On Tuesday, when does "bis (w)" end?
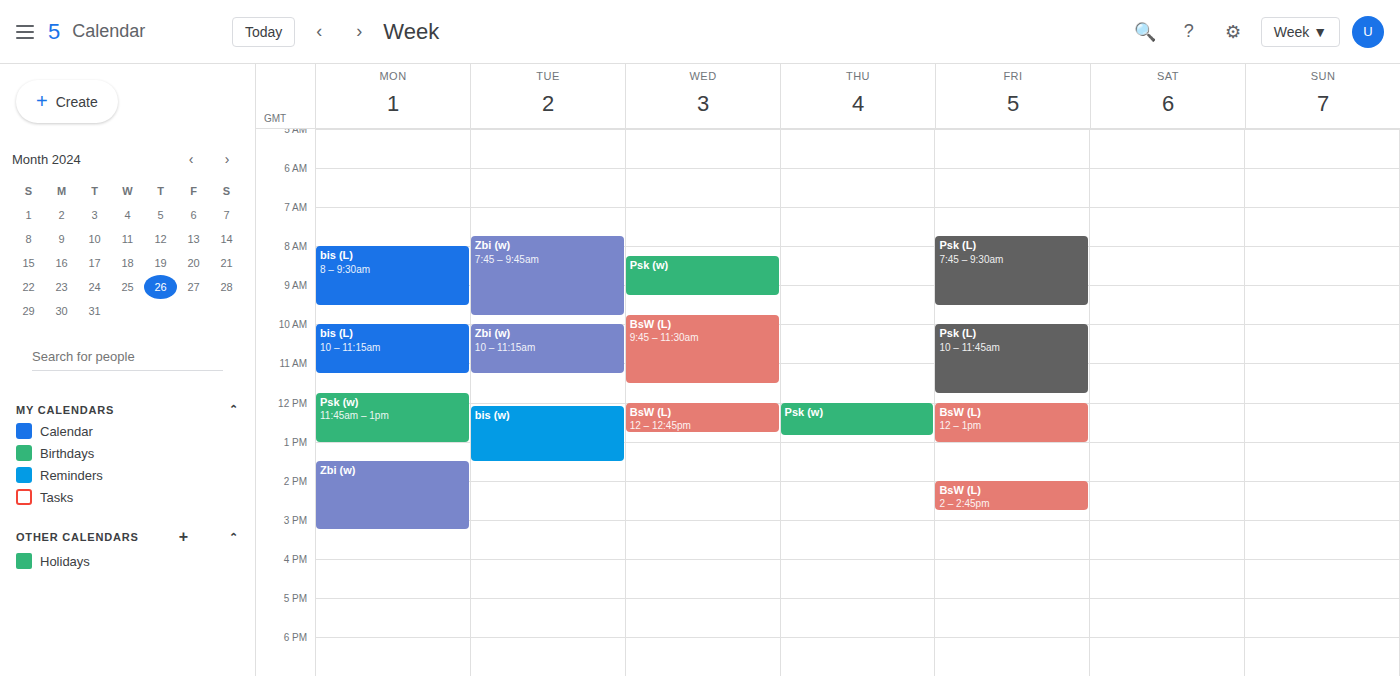
1:30 PM